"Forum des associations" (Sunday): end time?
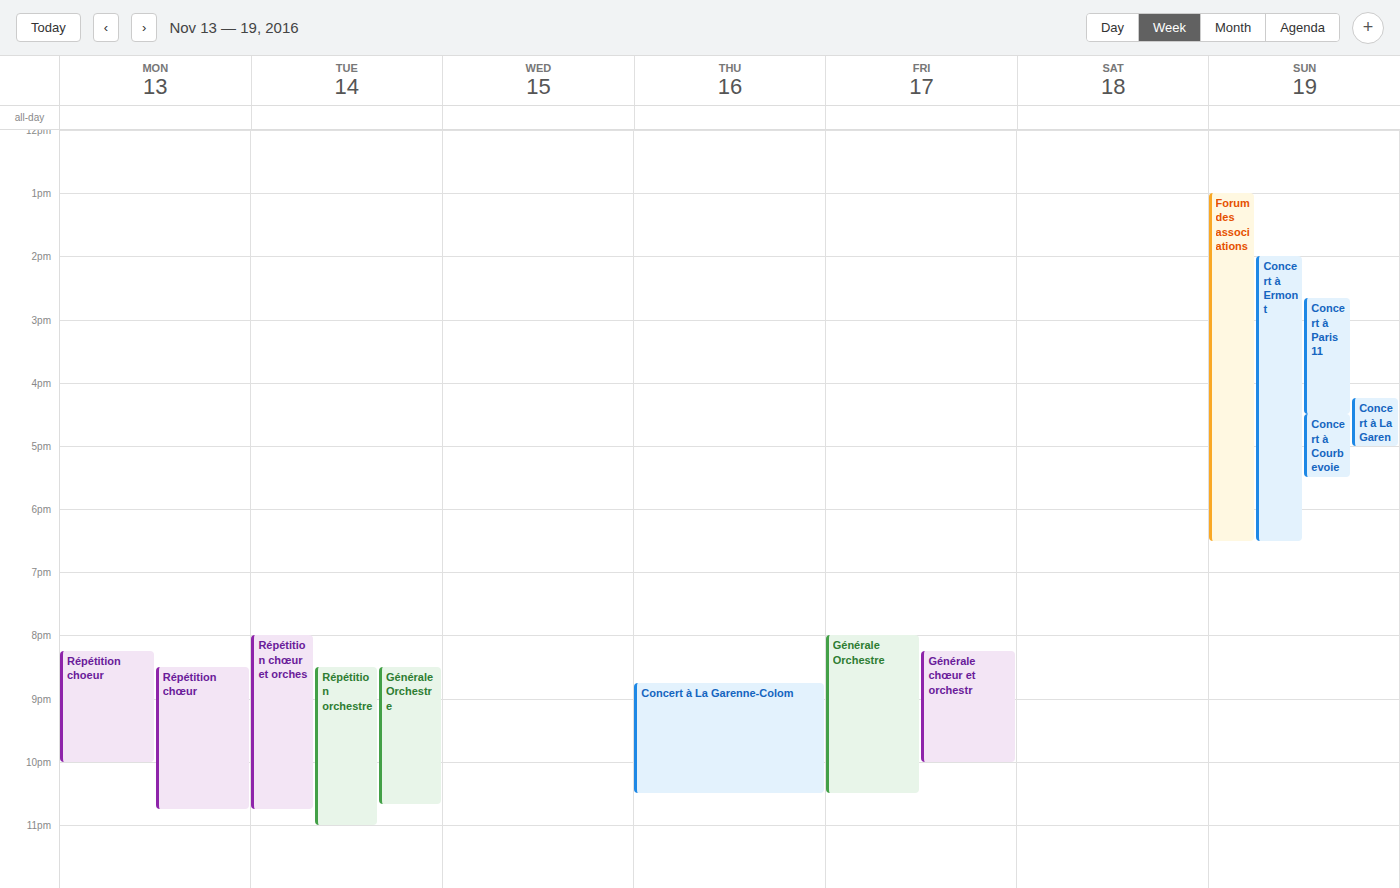
6:30 PM